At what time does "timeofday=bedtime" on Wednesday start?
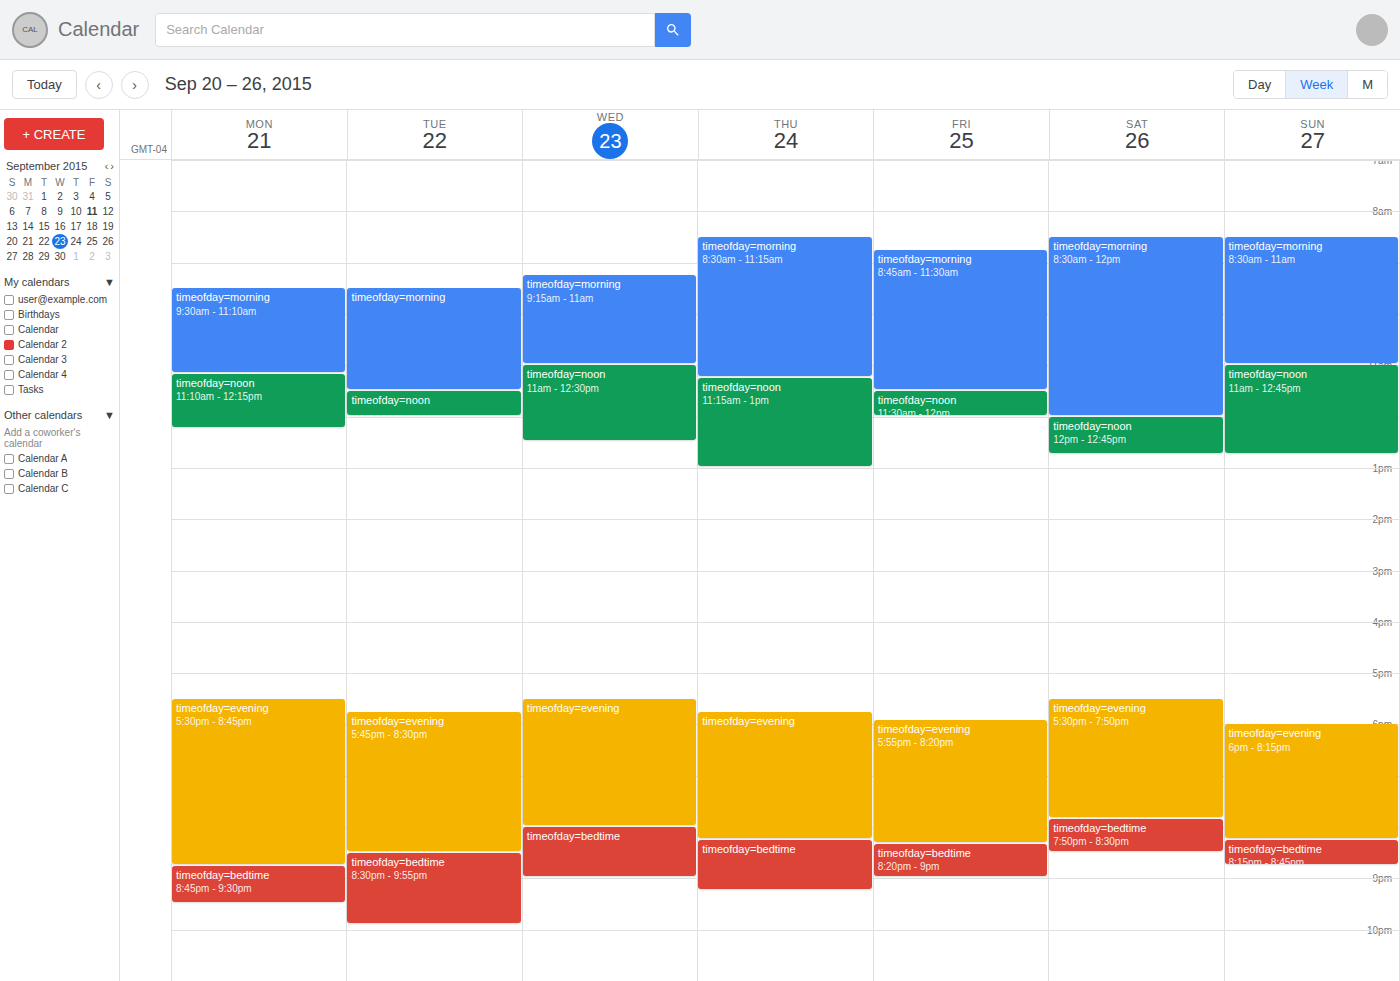
8:00 PM